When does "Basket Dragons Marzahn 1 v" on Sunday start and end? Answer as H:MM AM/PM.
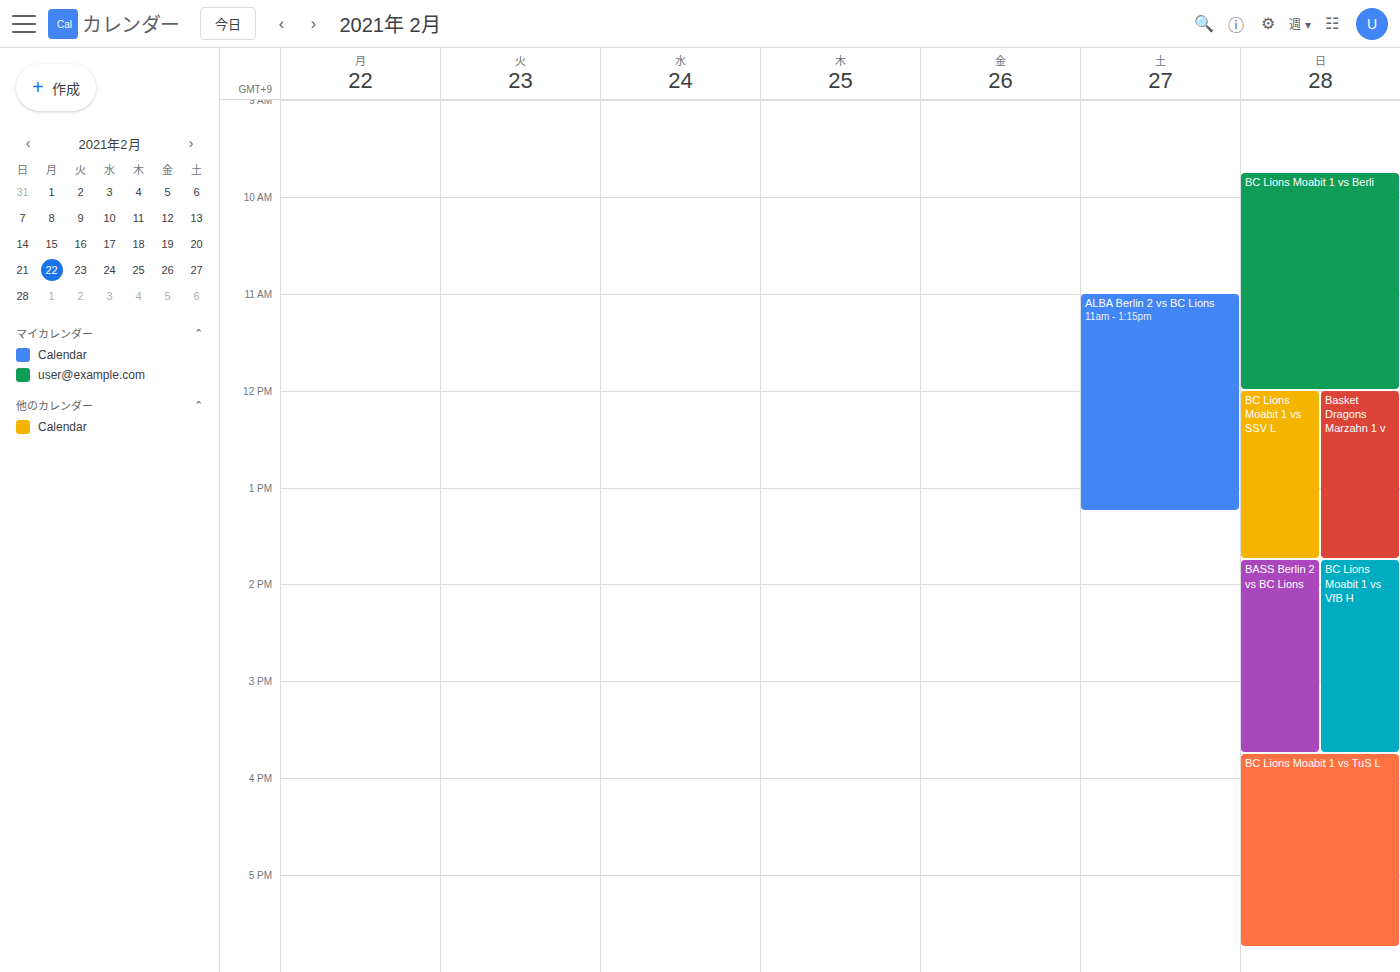
12:00 PM to 1:45 PM